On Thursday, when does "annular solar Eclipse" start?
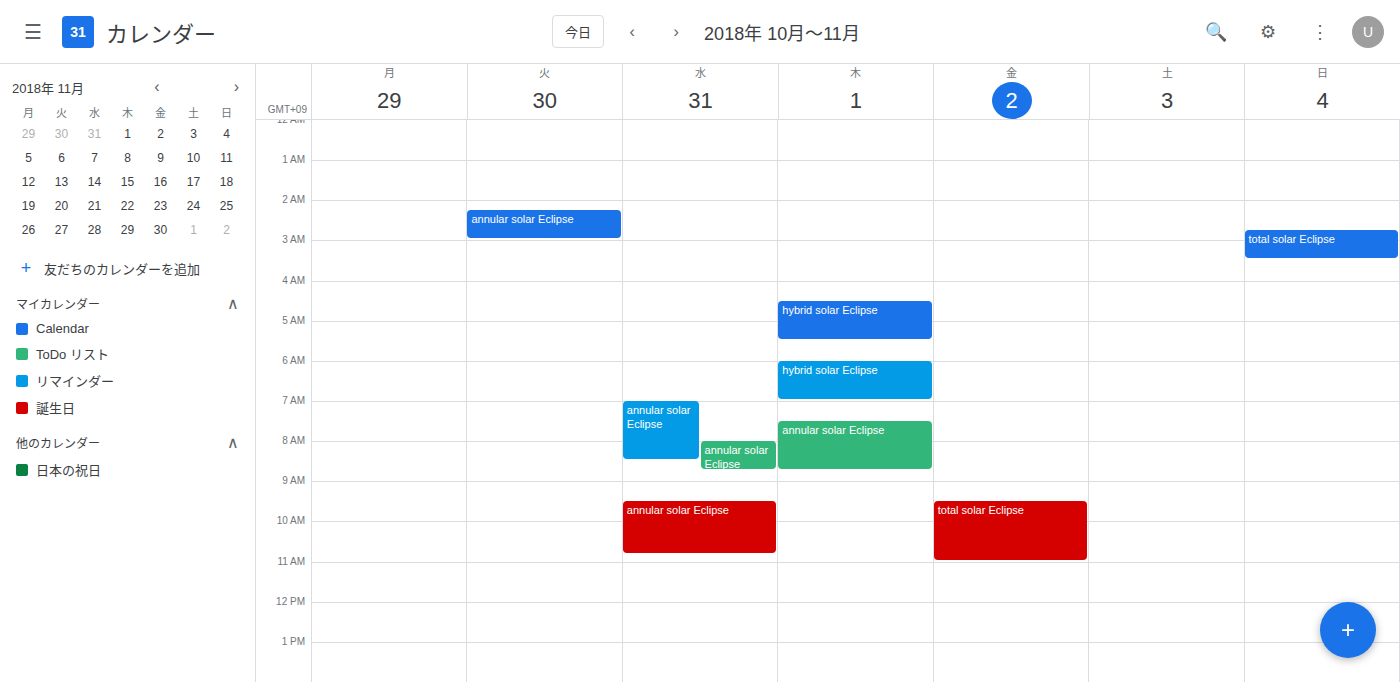
7:30 AM